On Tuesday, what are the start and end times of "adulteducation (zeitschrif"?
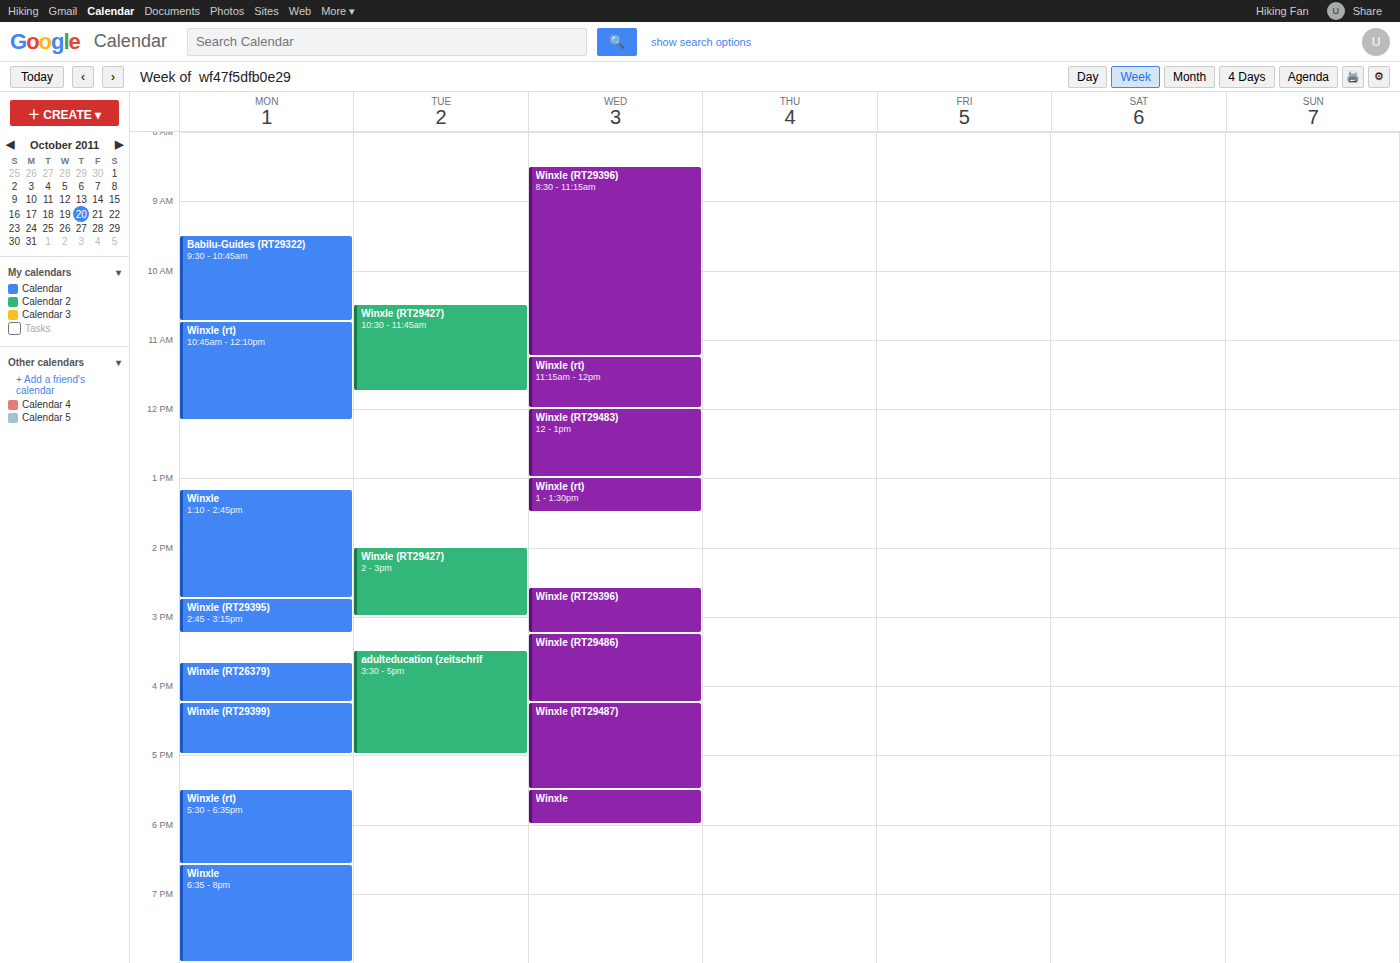
3:30 PM to 5:00 PM